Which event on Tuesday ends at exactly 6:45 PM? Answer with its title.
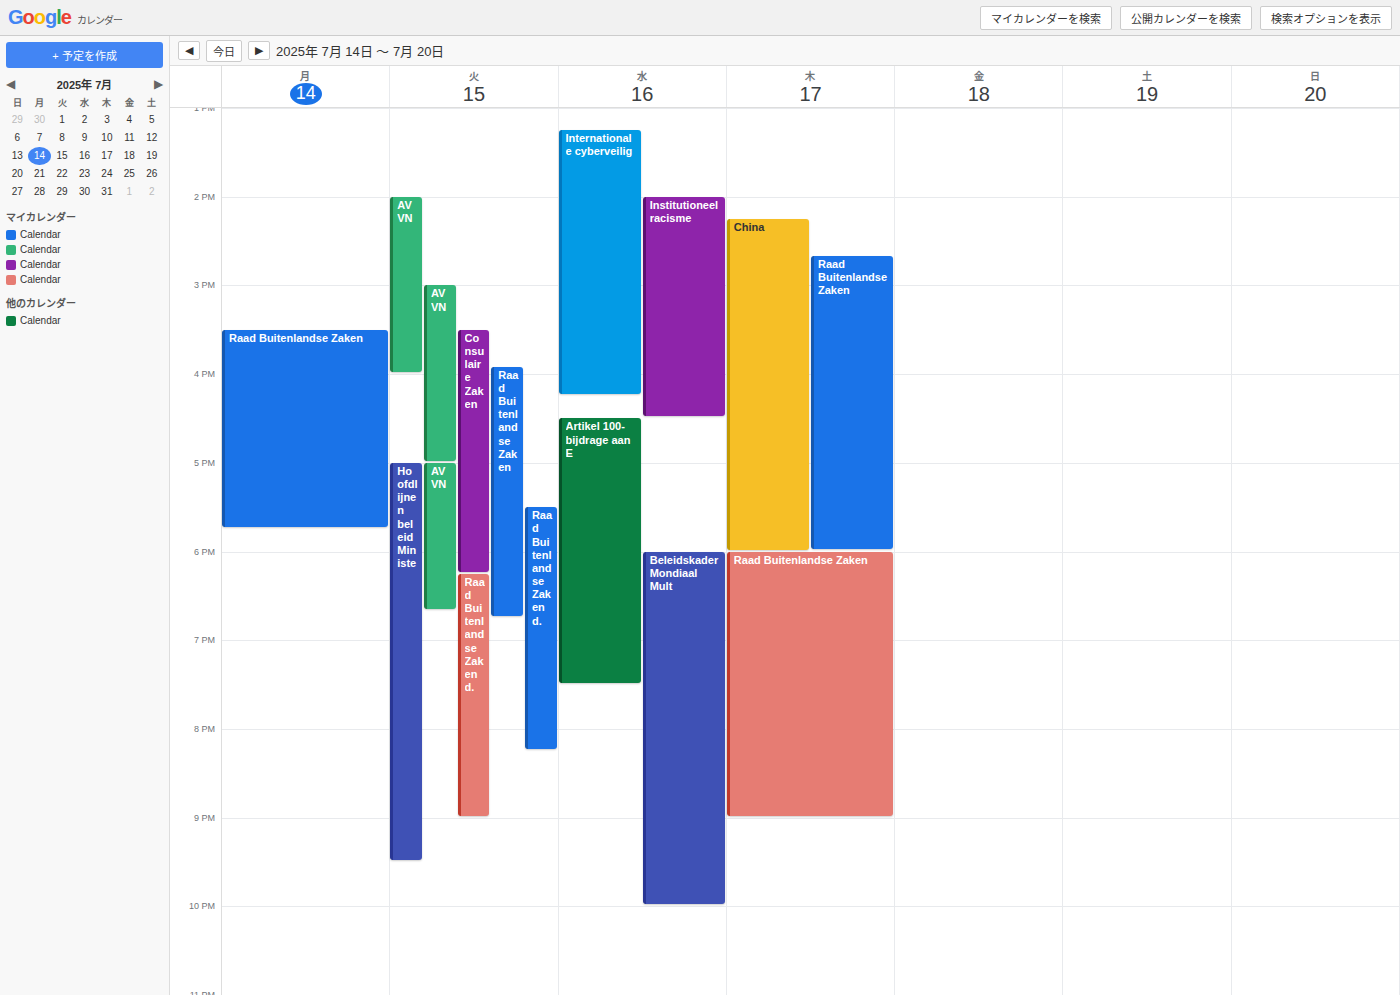
"Raad Buitenlandse Zaken"